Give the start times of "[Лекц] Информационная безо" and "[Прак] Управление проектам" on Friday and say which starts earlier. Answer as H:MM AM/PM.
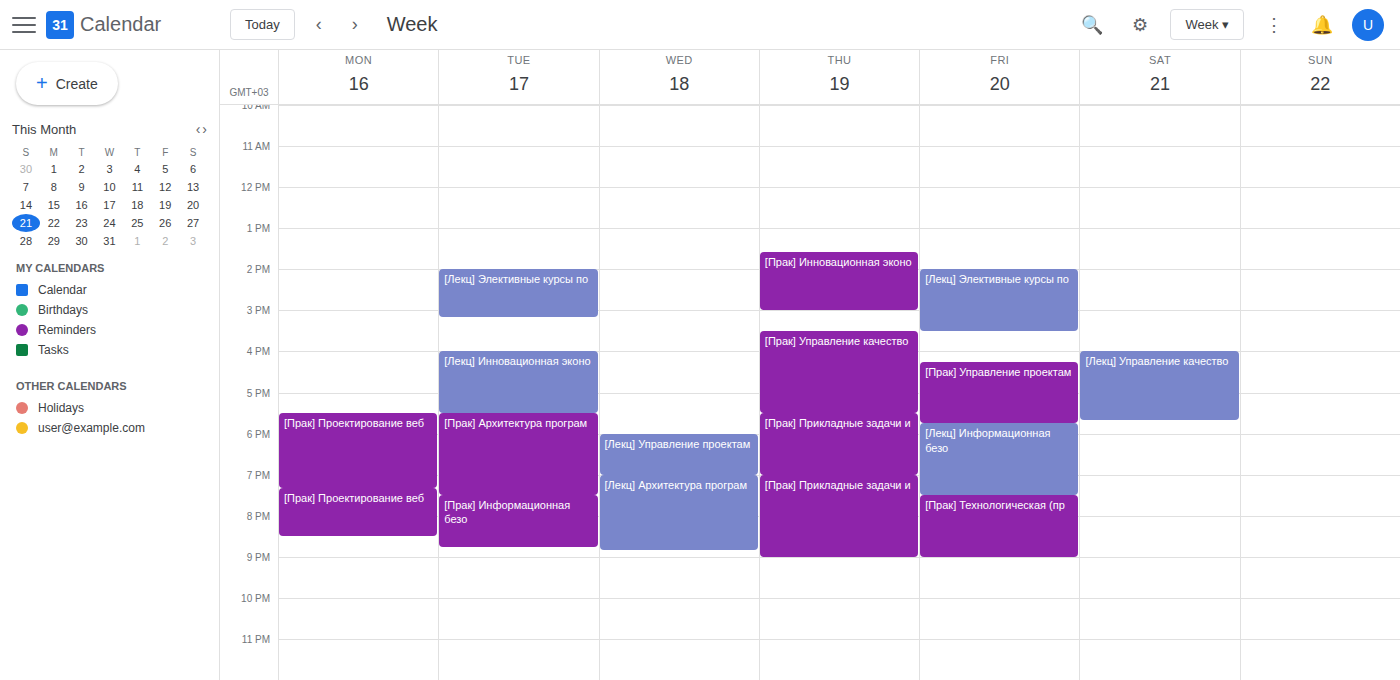
"[Прак] Управление проектам" 4:15 PM; "[Лекц] Информационная безо" 5:45 PM.